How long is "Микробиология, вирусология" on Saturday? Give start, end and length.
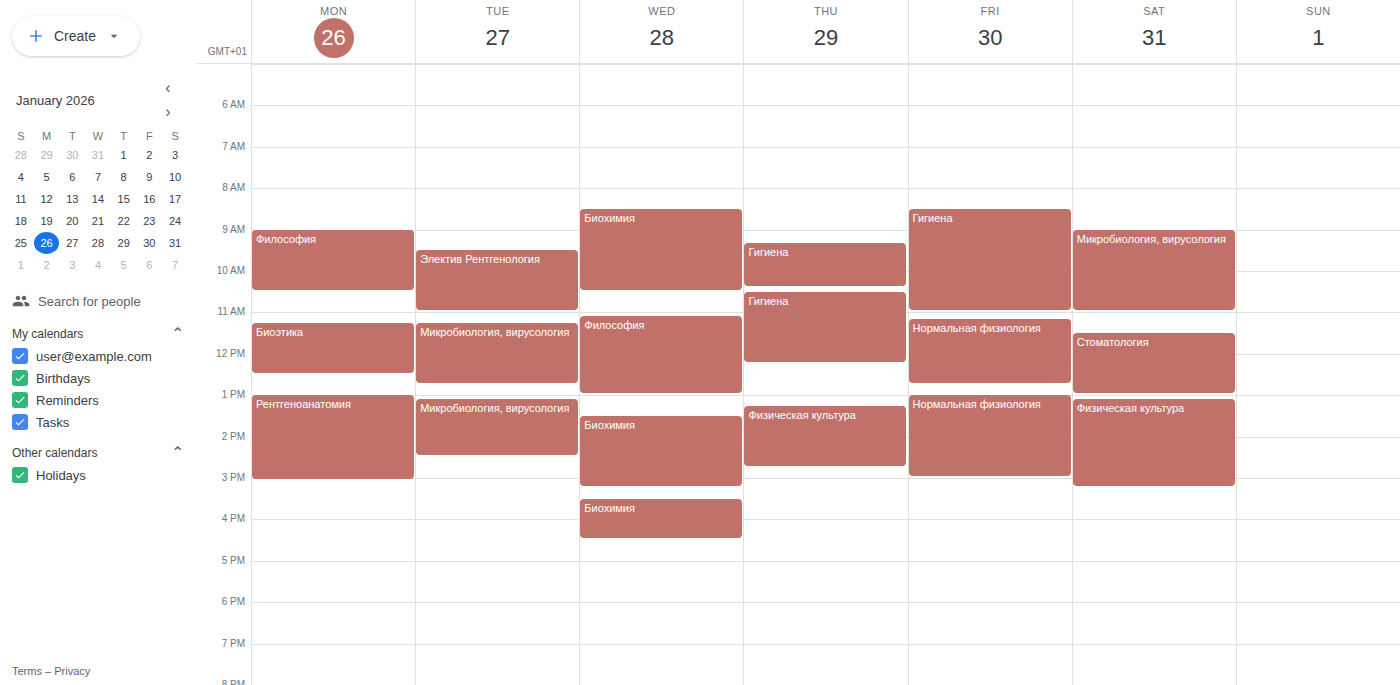
9:00 AM to 11:00 AM, 2 hours